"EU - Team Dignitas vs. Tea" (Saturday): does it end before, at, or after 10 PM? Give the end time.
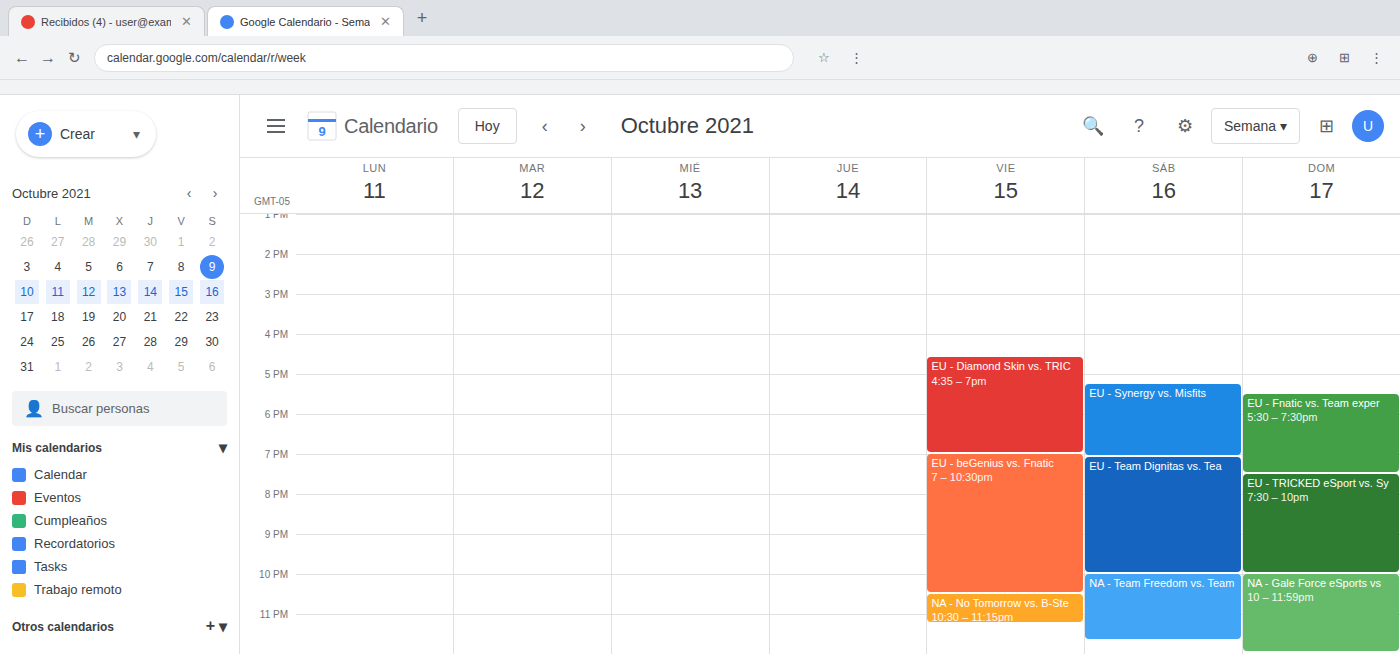
10:00 PM -- exactly at 10 PM, on the 10 PM line.